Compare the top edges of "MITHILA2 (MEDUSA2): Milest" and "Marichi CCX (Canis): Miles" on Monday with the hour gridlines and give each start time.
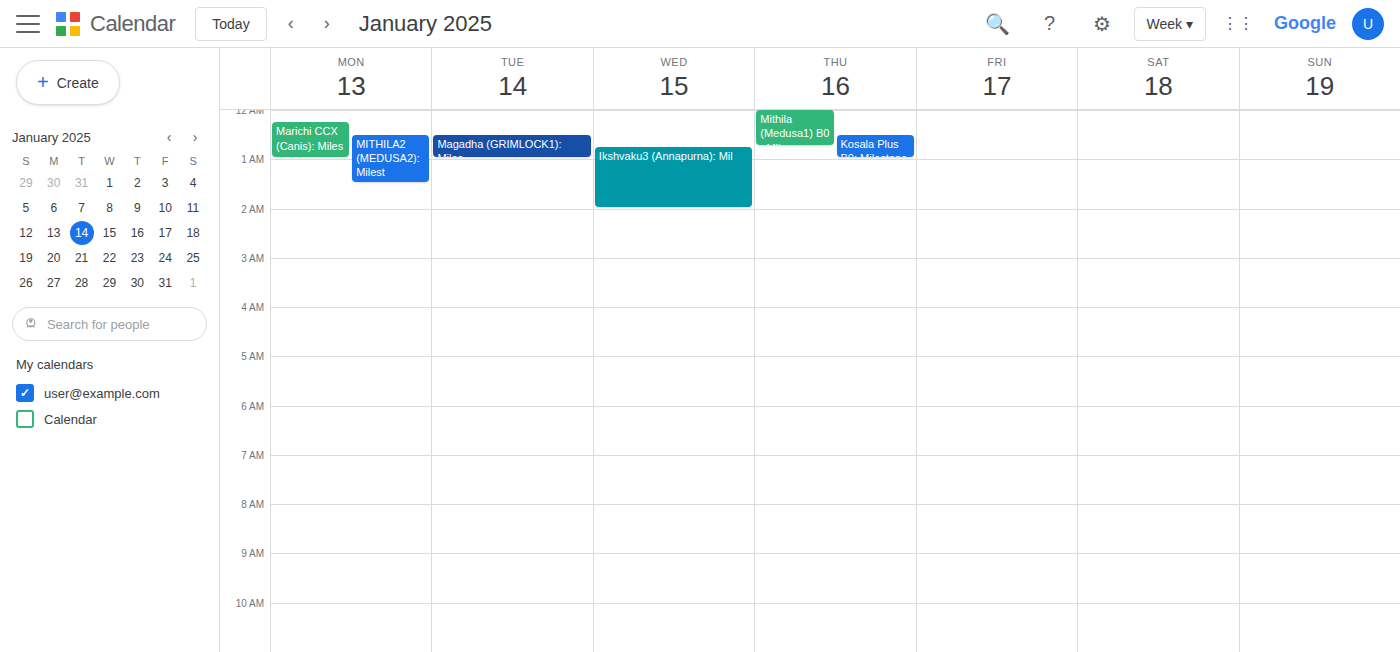
"MITHILA2 (MEDUSA2): Milest": 00:30, halfway between the 00:00 and 01:00 lines. "Marichi CCX (Canis): Miles": 00:15, neither: a quarter of the way from the 00:00 line to the 01:00 line.